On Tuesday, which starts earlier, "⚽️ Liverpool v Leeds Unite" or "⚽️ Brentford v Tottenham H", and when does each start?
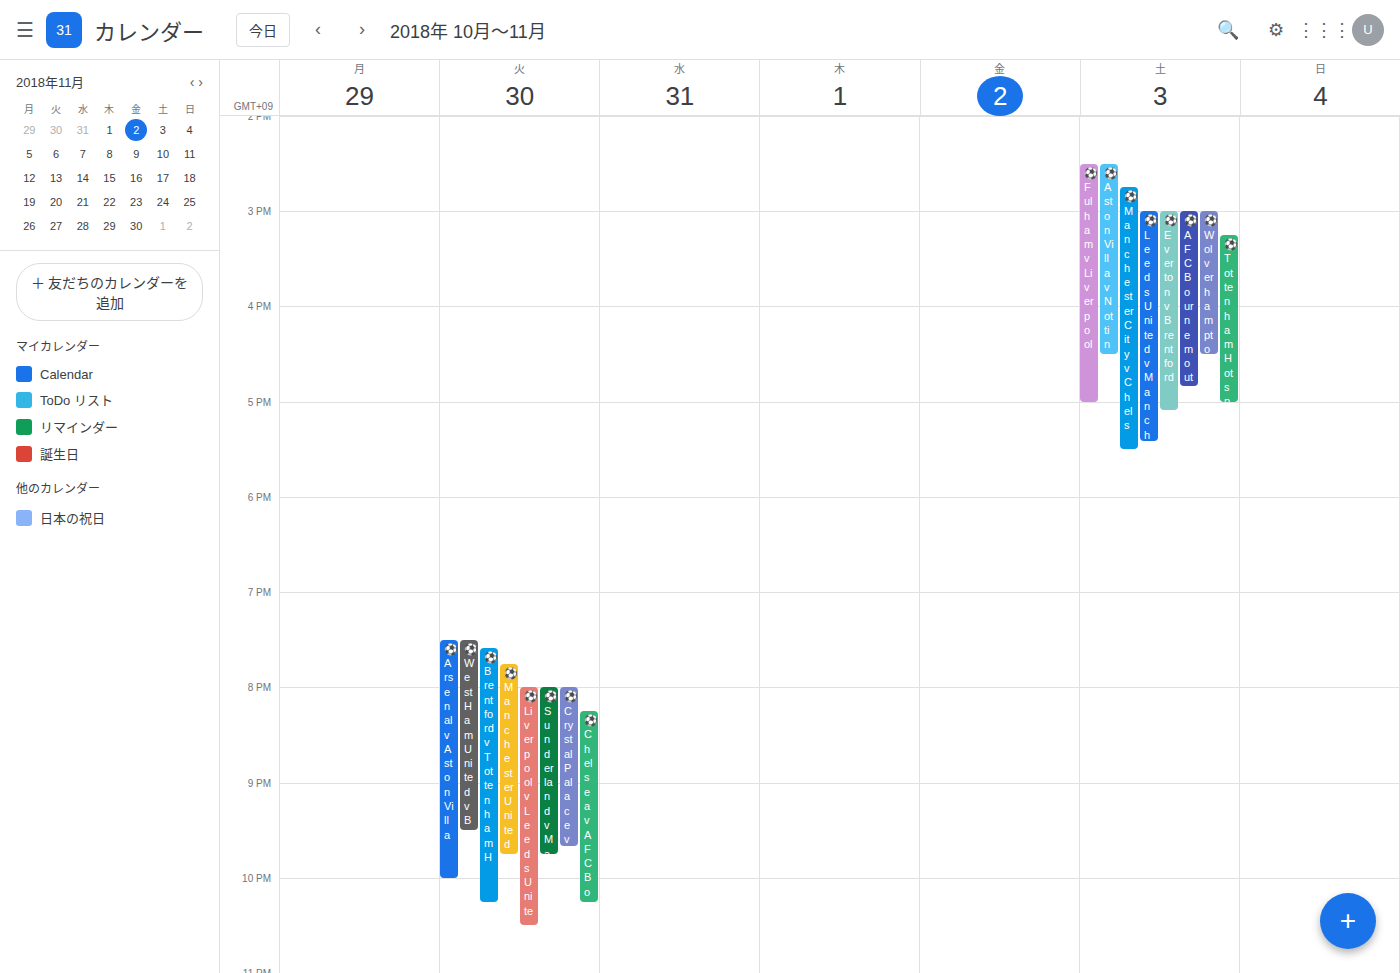
"⚽️ Brentford v Tottenham H" 7:35 PM; "⚽️ Liverpool v Leeds Unite" 8:00 PM.